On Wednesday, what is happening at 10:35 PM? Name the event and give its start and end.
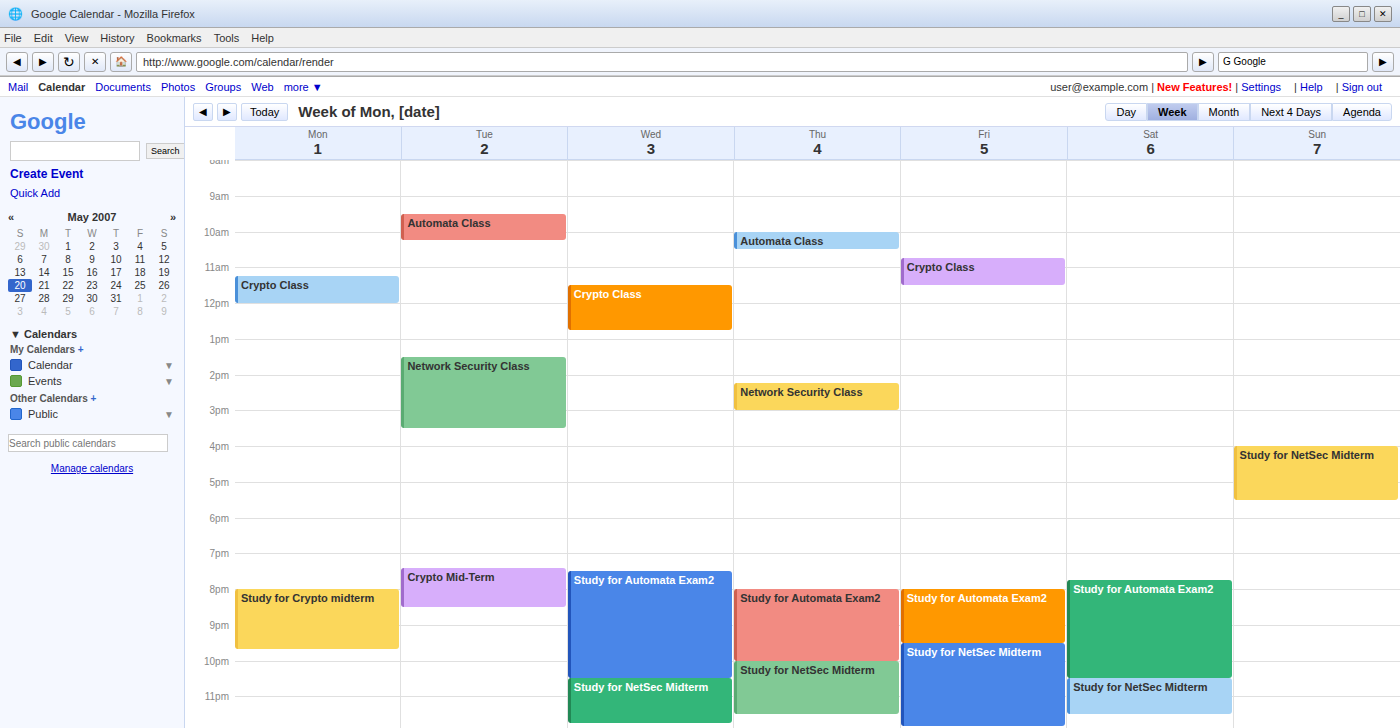
"Study for NetSec Midterm", 10:30 PM to 11:45 PM